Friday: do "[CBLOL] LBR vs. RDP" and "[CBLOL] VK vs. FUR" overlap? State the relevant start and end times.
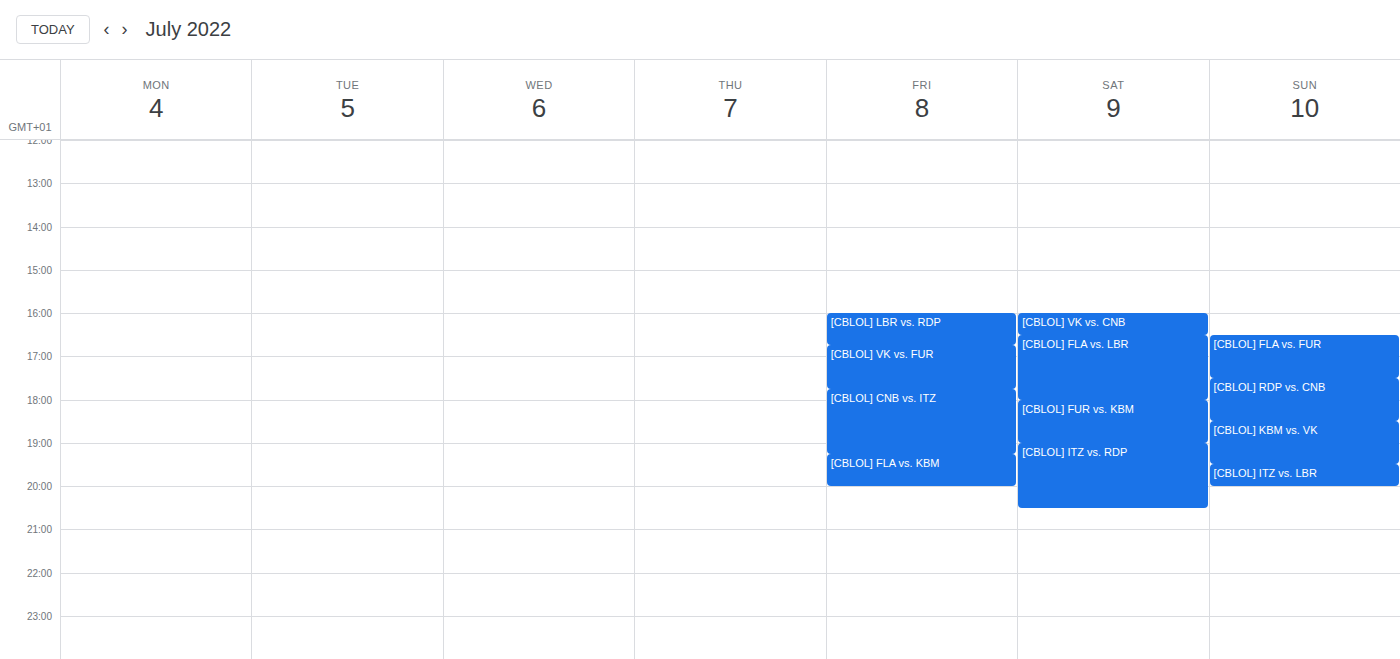
"[CBLOL] LBR vs. RDP" ends at 4:45 PM, exactly when "[CBLOL] VK vs. FUR" starts -- they touch but do not overlap.